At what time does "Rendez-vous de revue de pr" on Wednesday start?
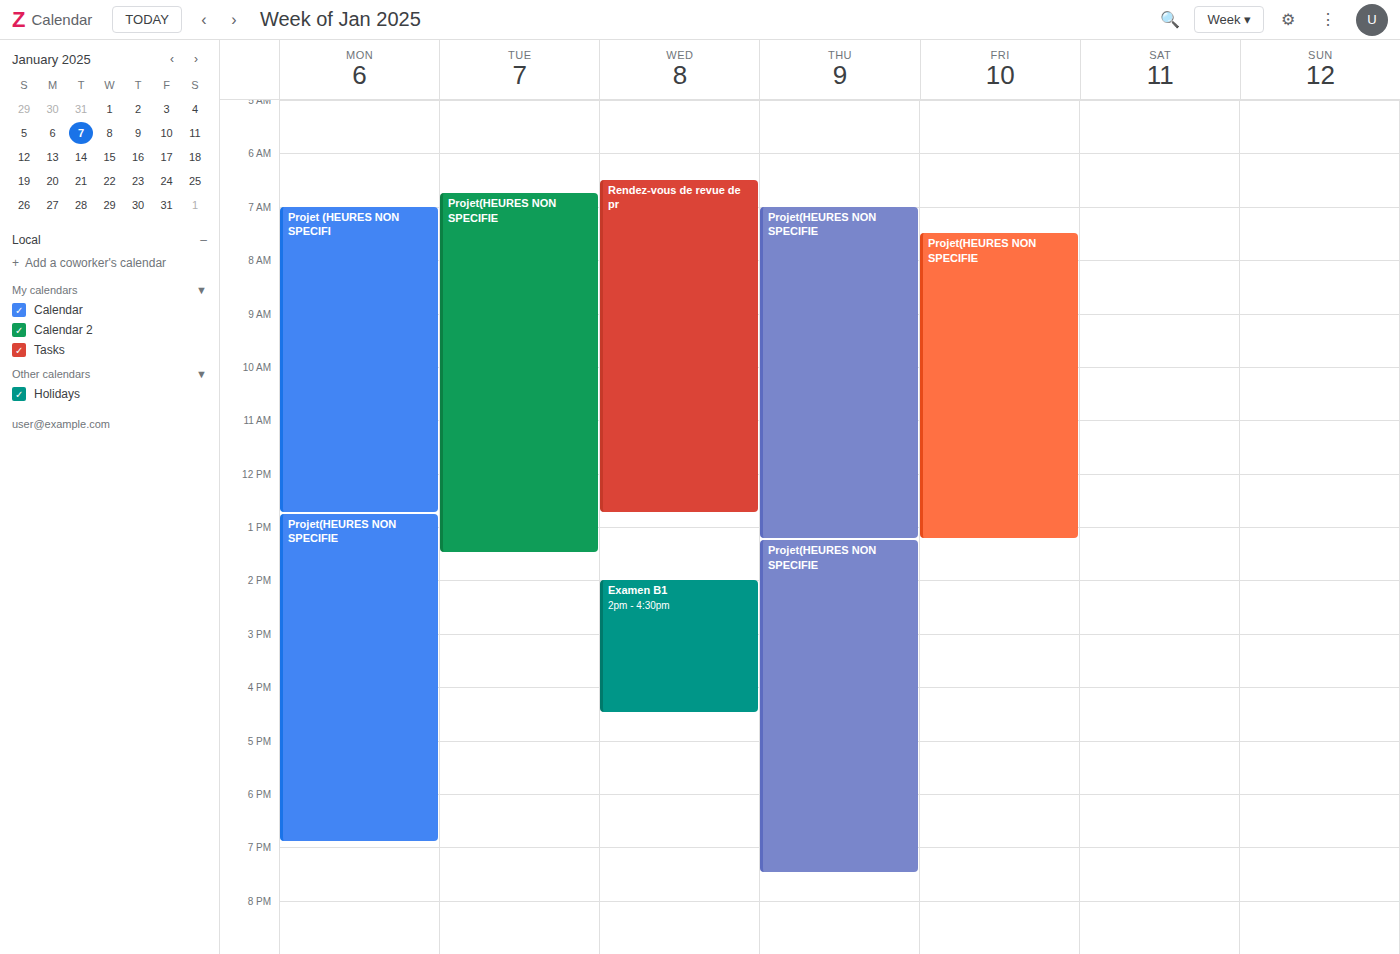
6:30 AM